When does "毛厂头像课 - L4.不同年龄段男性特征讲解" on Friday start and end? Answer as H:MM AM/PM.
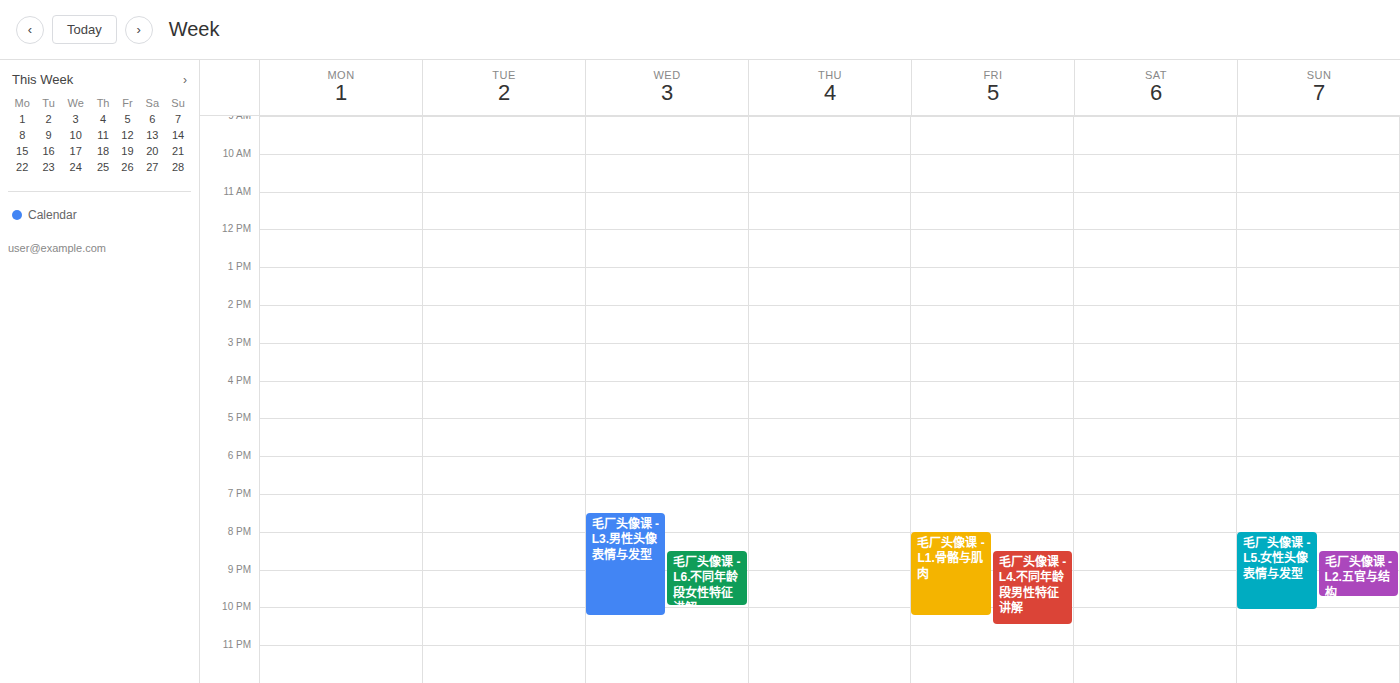
8:30 PM to 10:30 PM